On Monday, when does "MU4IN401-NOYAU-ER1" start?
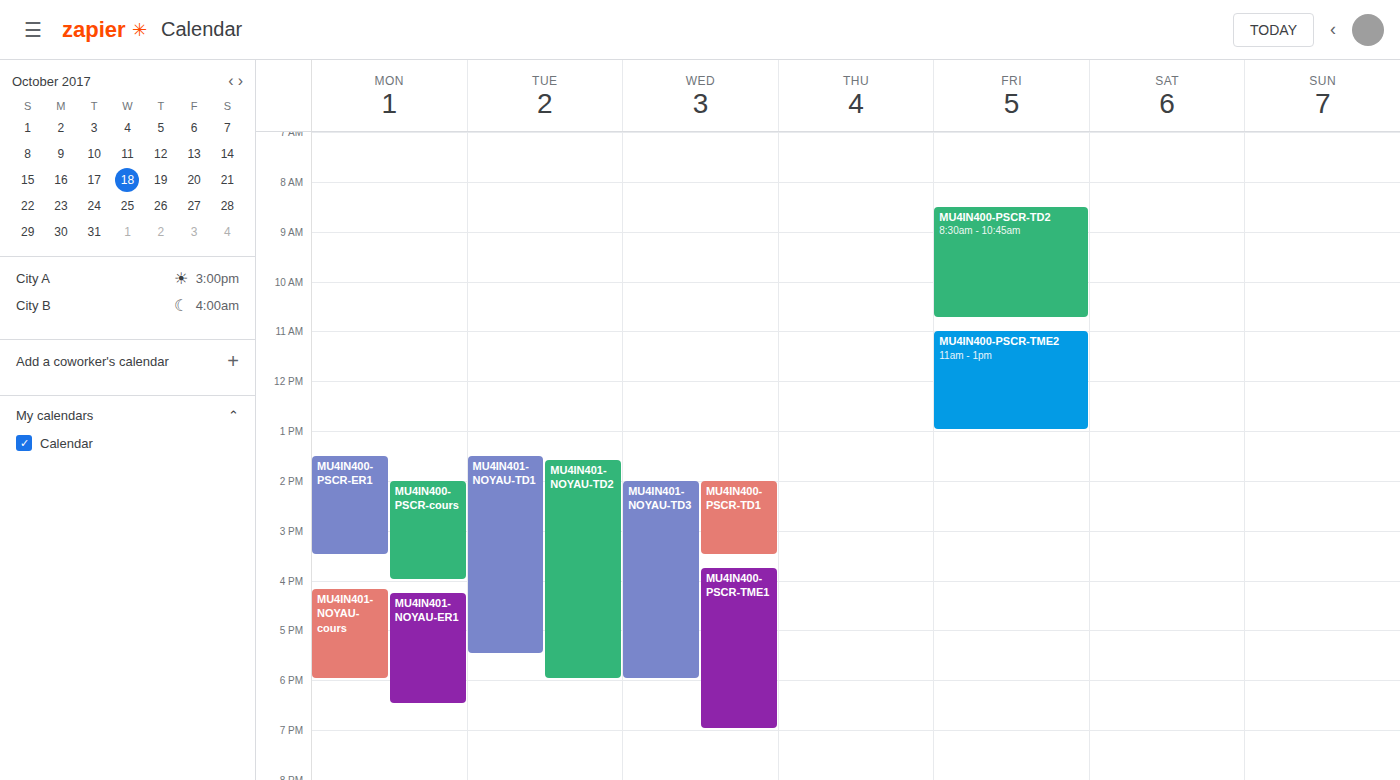
16:15